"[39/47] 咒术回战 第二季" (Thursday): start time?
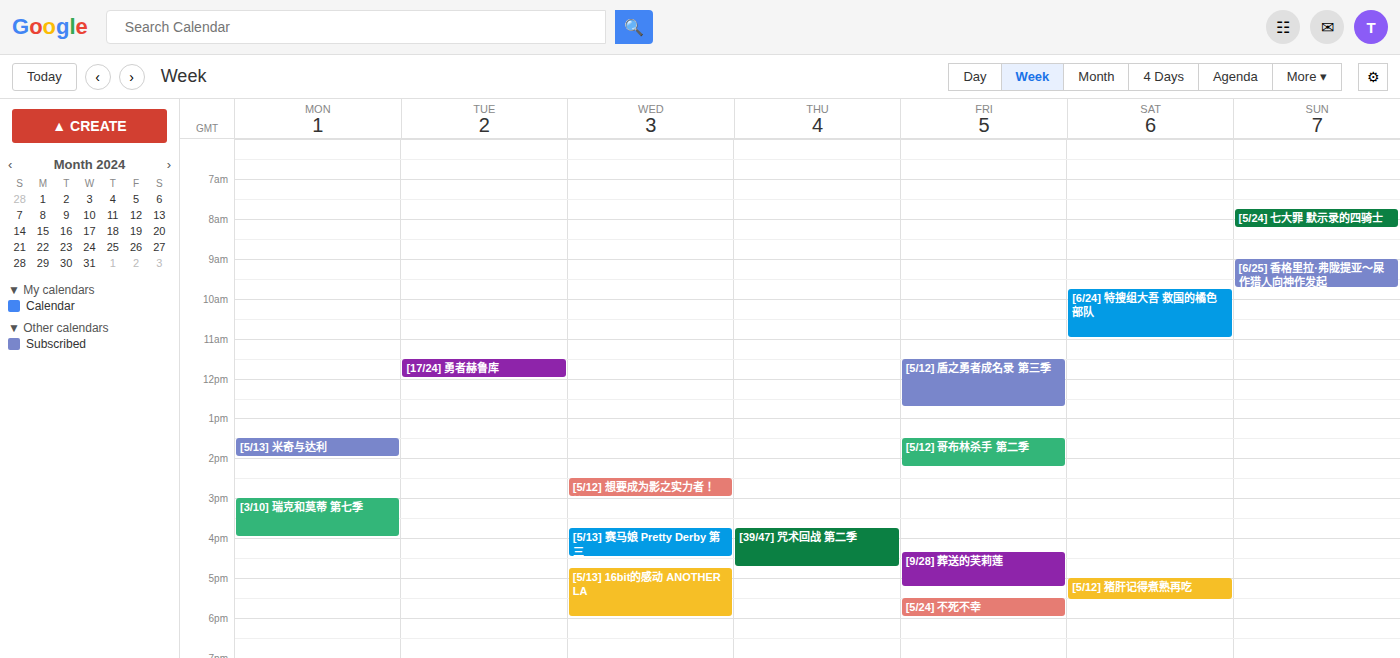
3:45 PM